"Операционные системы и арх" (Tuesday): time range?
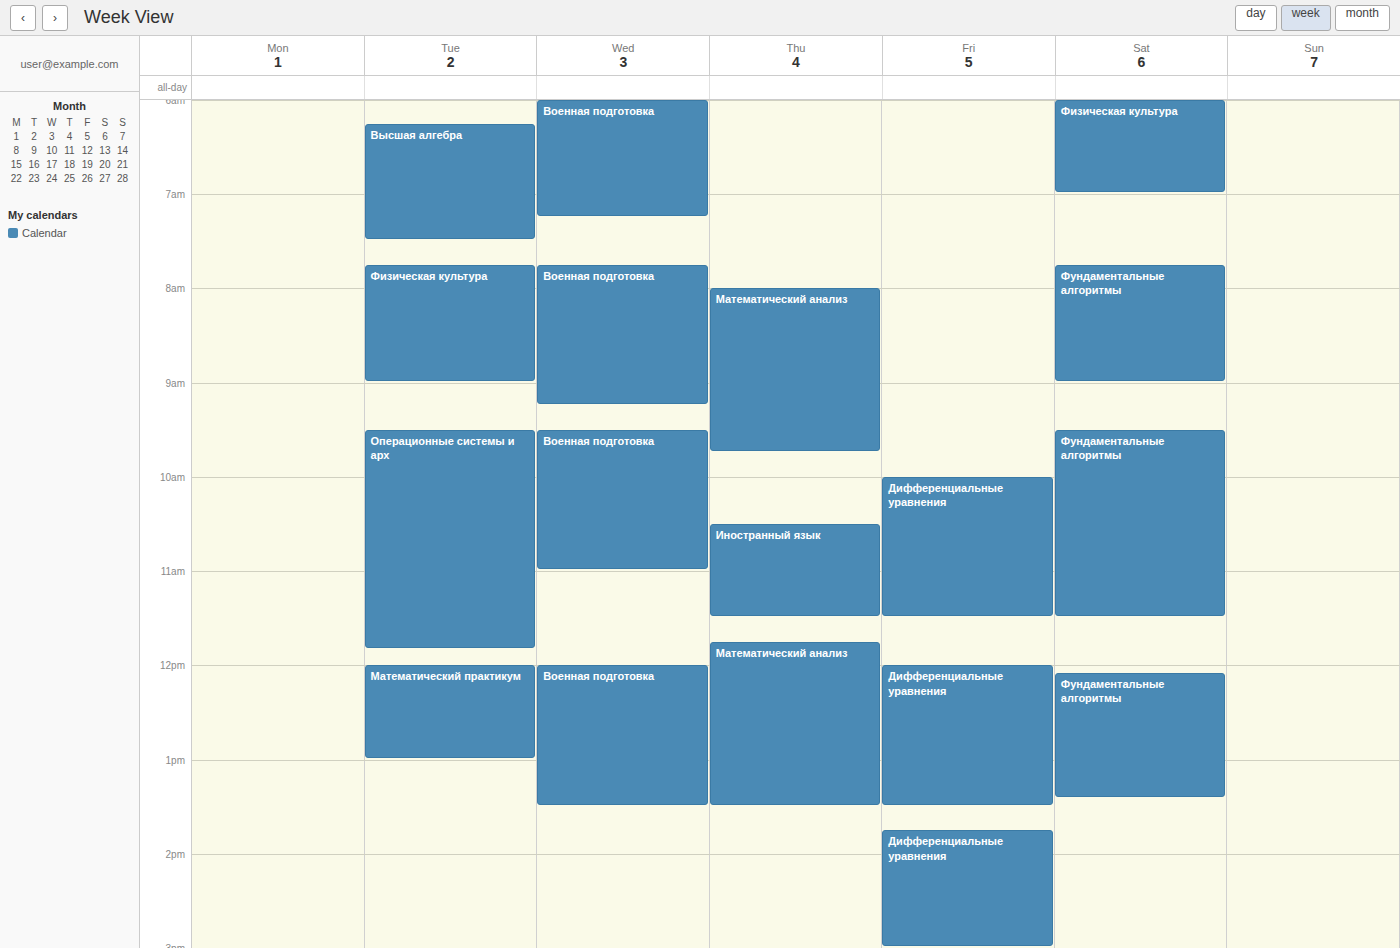
9:30 AM to 11:50 AM